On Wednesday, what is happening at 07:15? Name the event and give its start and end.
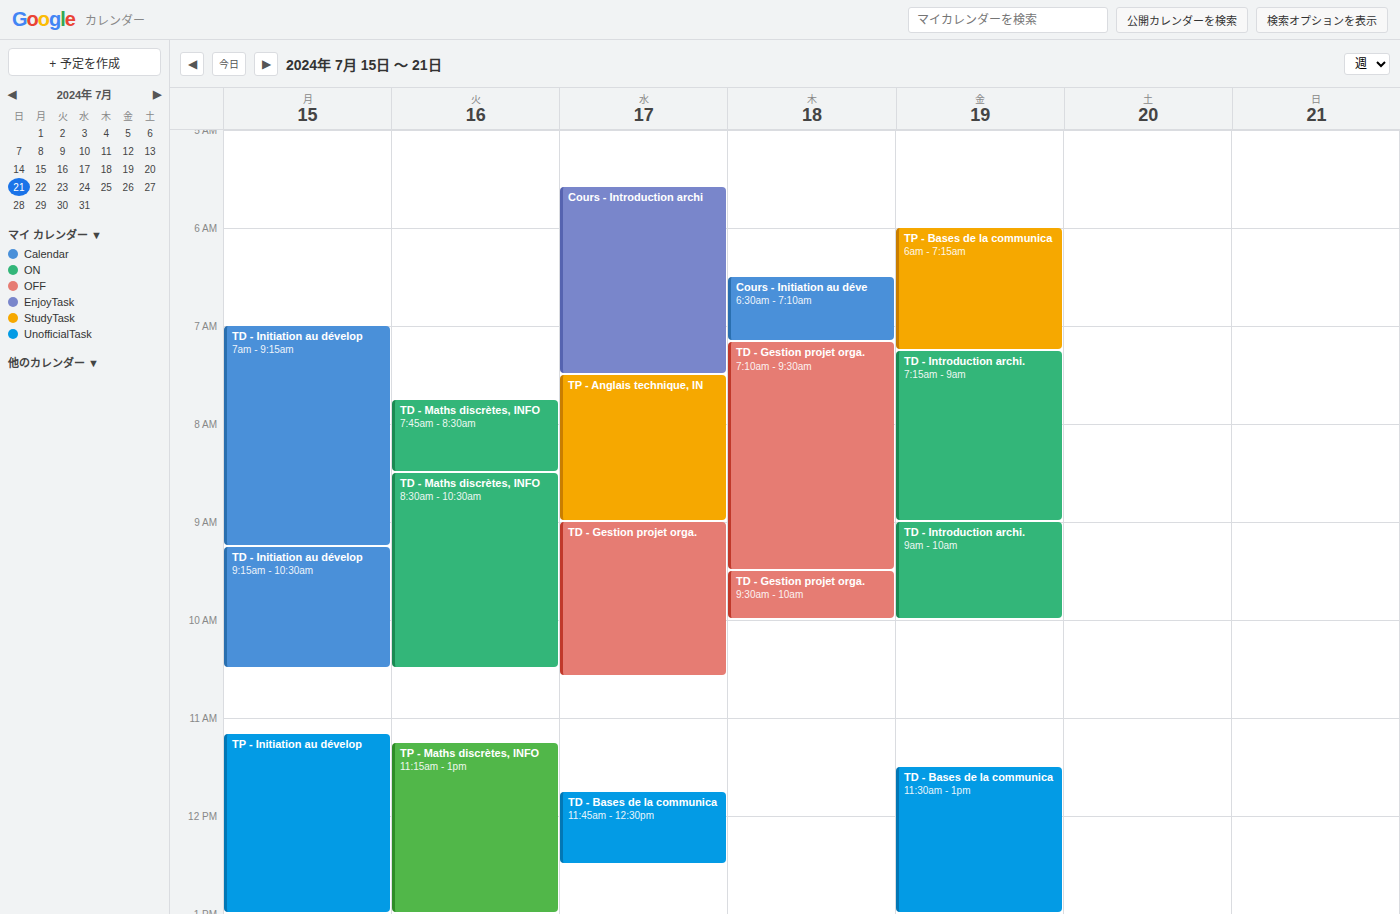
"Cours - Introduction archi", 05:35 to 07:30